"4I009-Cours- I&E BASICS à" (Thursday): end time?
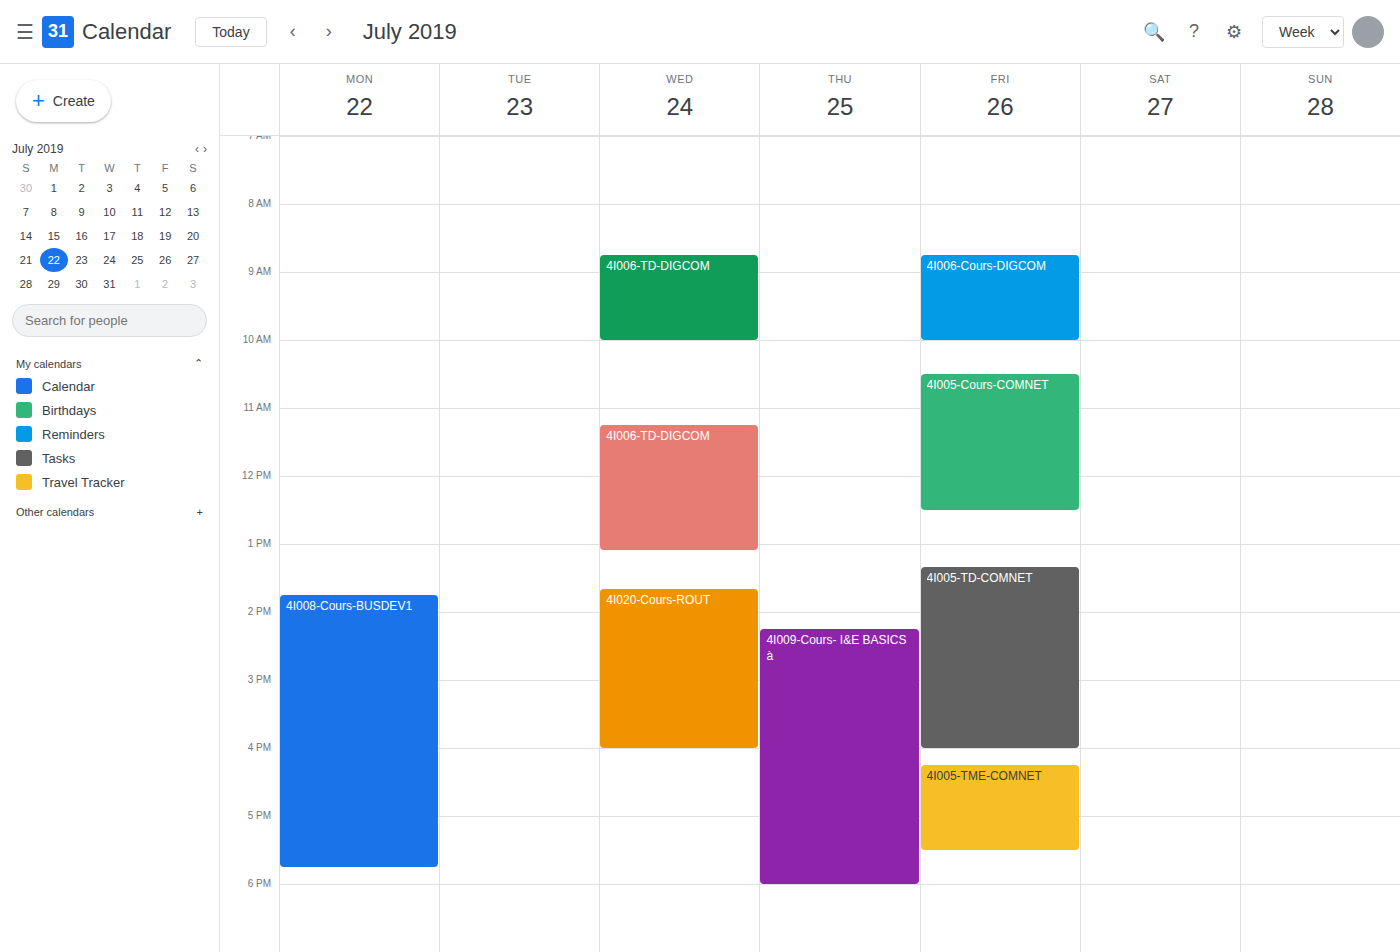
18:00